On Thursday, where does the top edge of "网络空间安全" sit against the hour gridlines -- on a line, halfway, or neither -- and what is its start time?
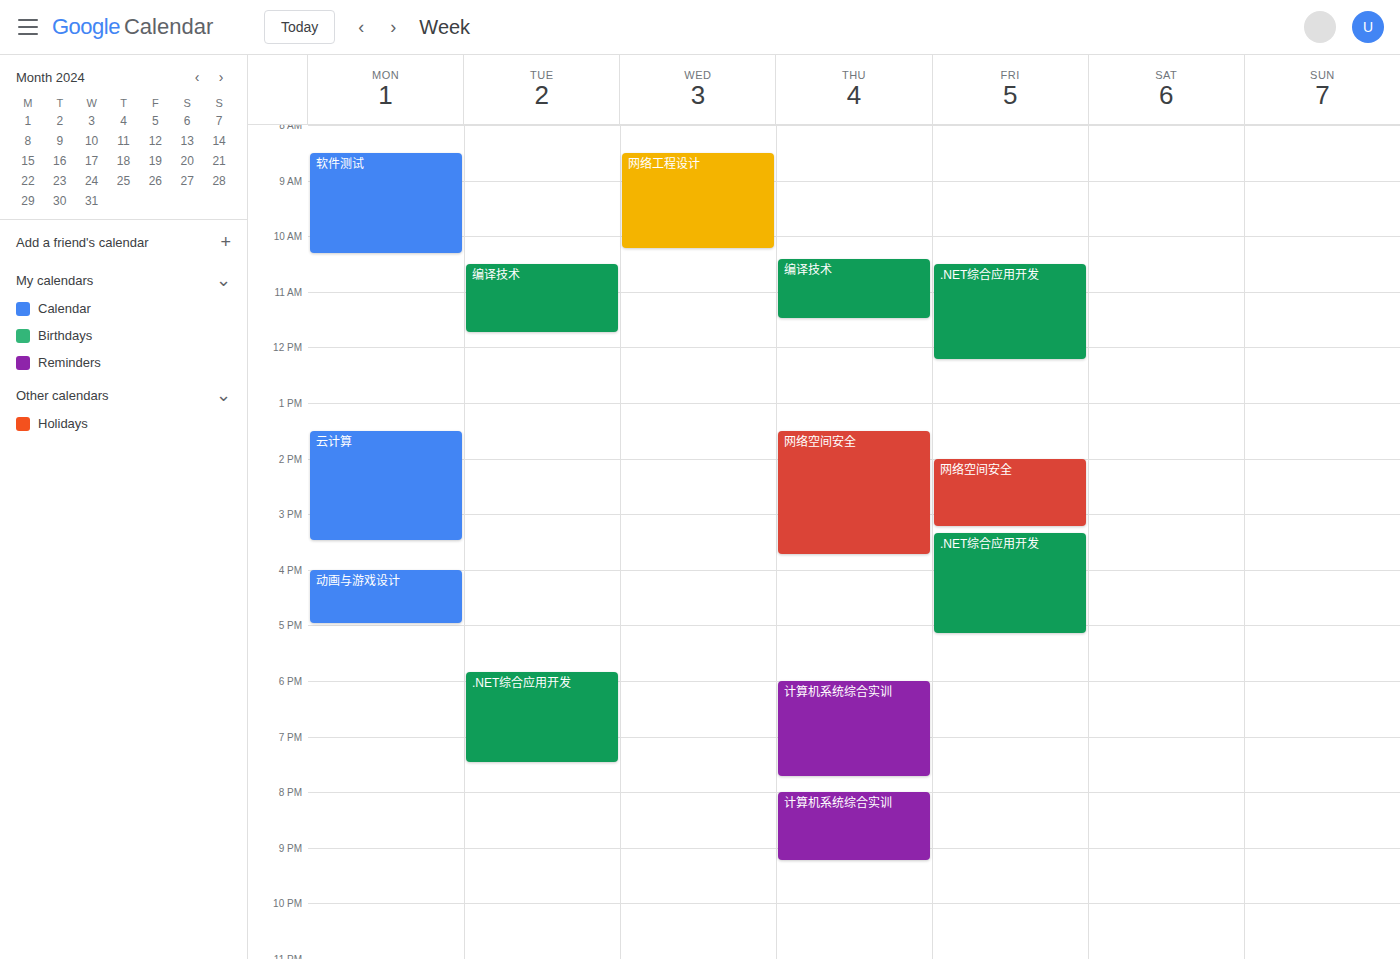
1:30 PM -- halfway between the 1 PM and 2 PM lines.